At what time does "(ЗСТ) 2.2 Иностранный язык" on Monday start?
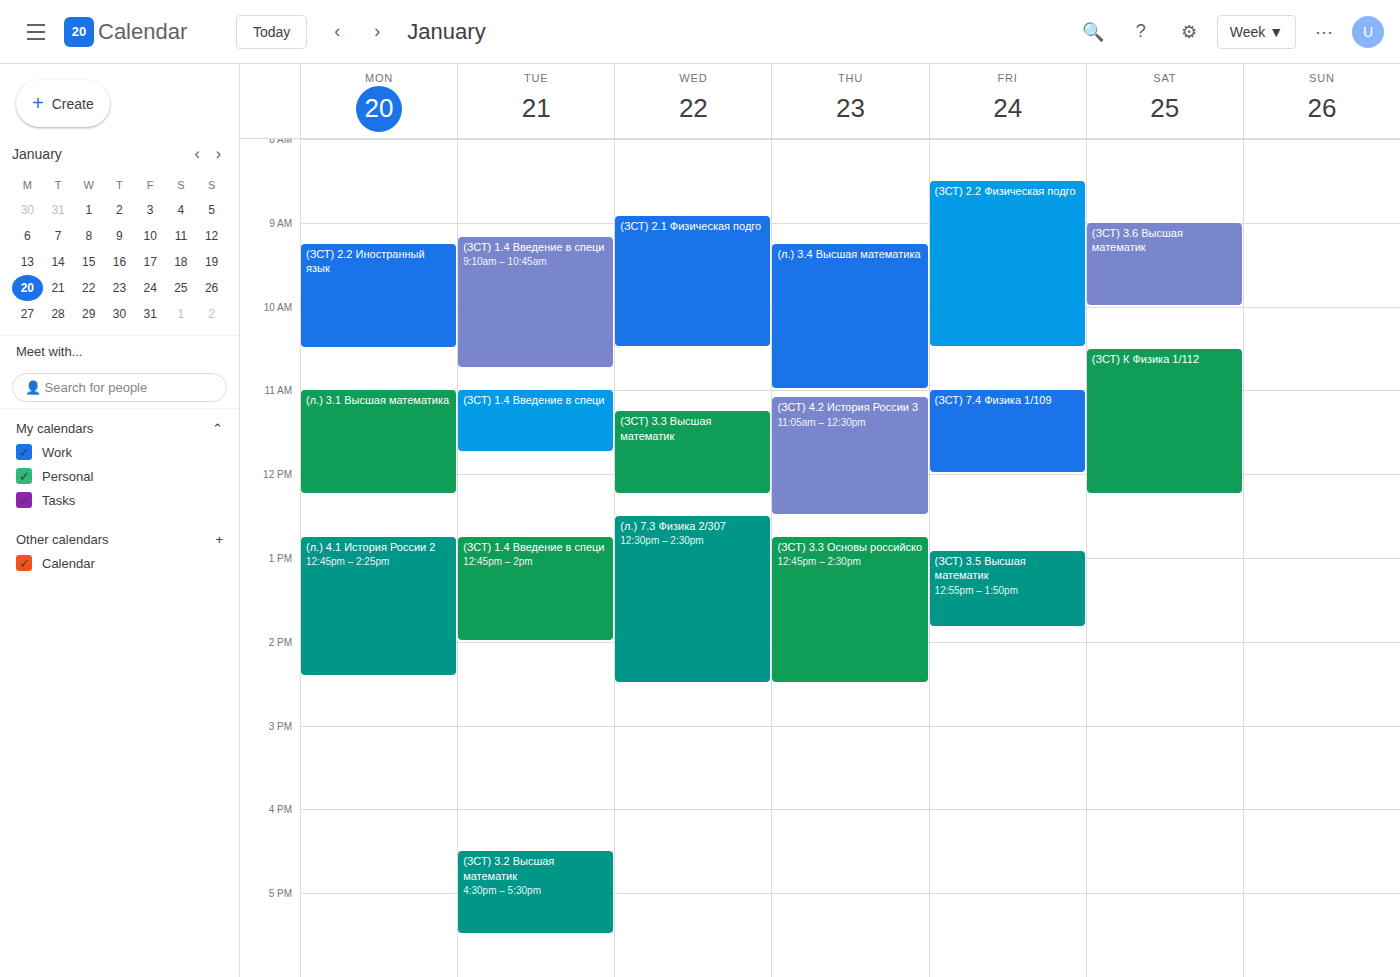
09:15